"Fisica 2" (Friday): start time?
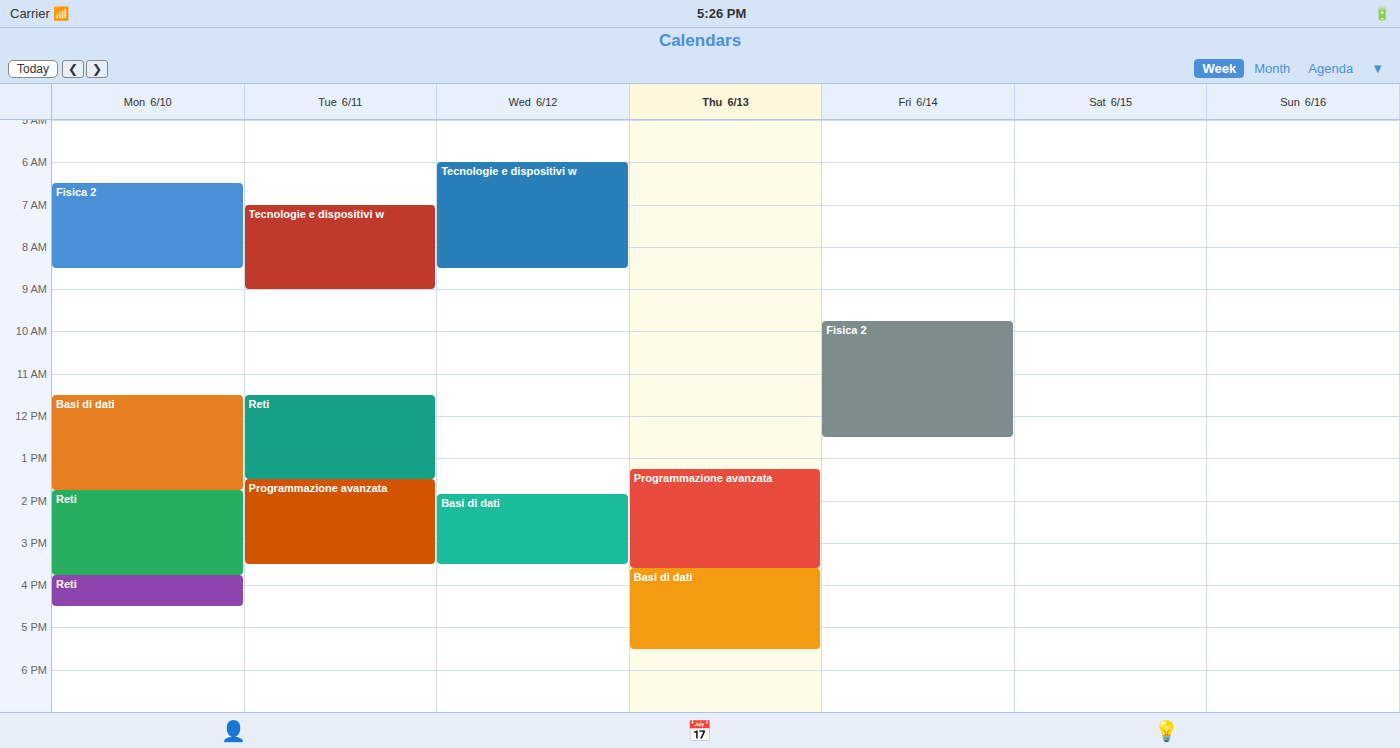
9:45 AM